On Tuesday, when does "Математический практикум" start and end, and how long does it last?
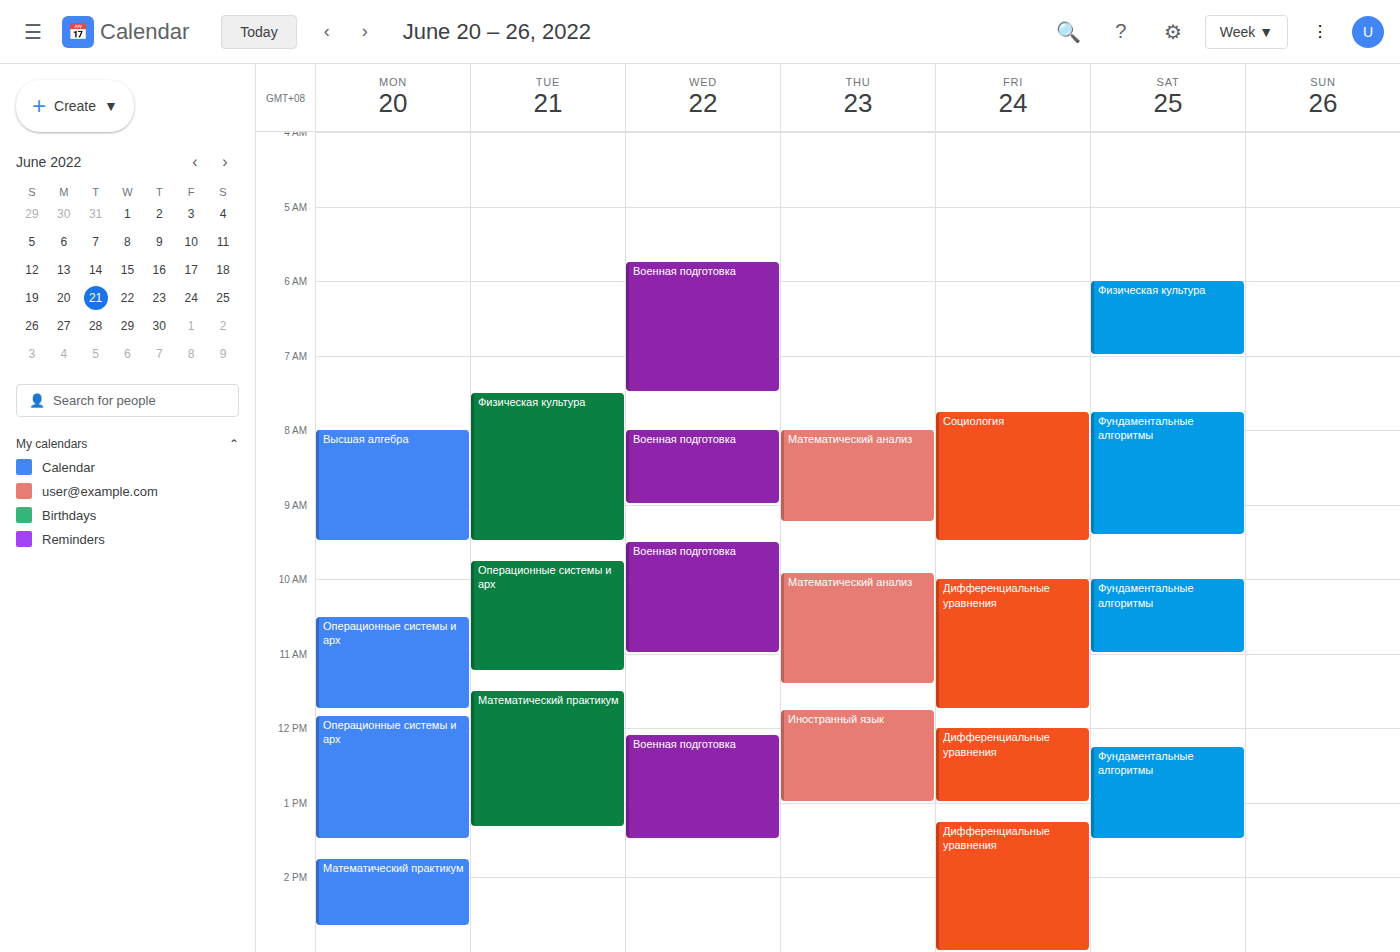
11:30 AM to 1:20 PM, 1 hour 50 minutes